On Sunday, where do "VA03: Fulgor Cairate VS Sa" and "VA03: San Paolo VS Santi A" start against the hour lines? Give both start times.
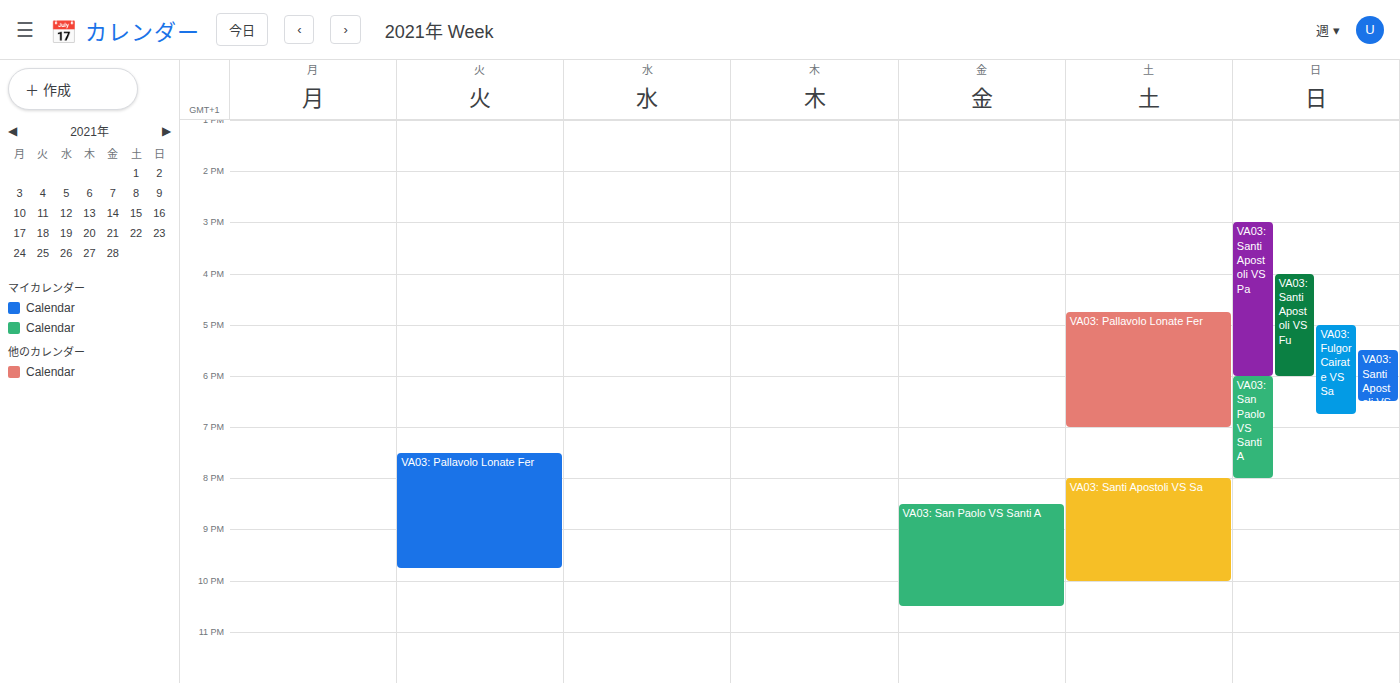
"VA03: Fulgor Cairate VS Sa": 5:00 PM, exactly on the 5 PM line. "VA03: San Paolo VS Santi A": 6:00 PM, exactly on the 6 PM line.